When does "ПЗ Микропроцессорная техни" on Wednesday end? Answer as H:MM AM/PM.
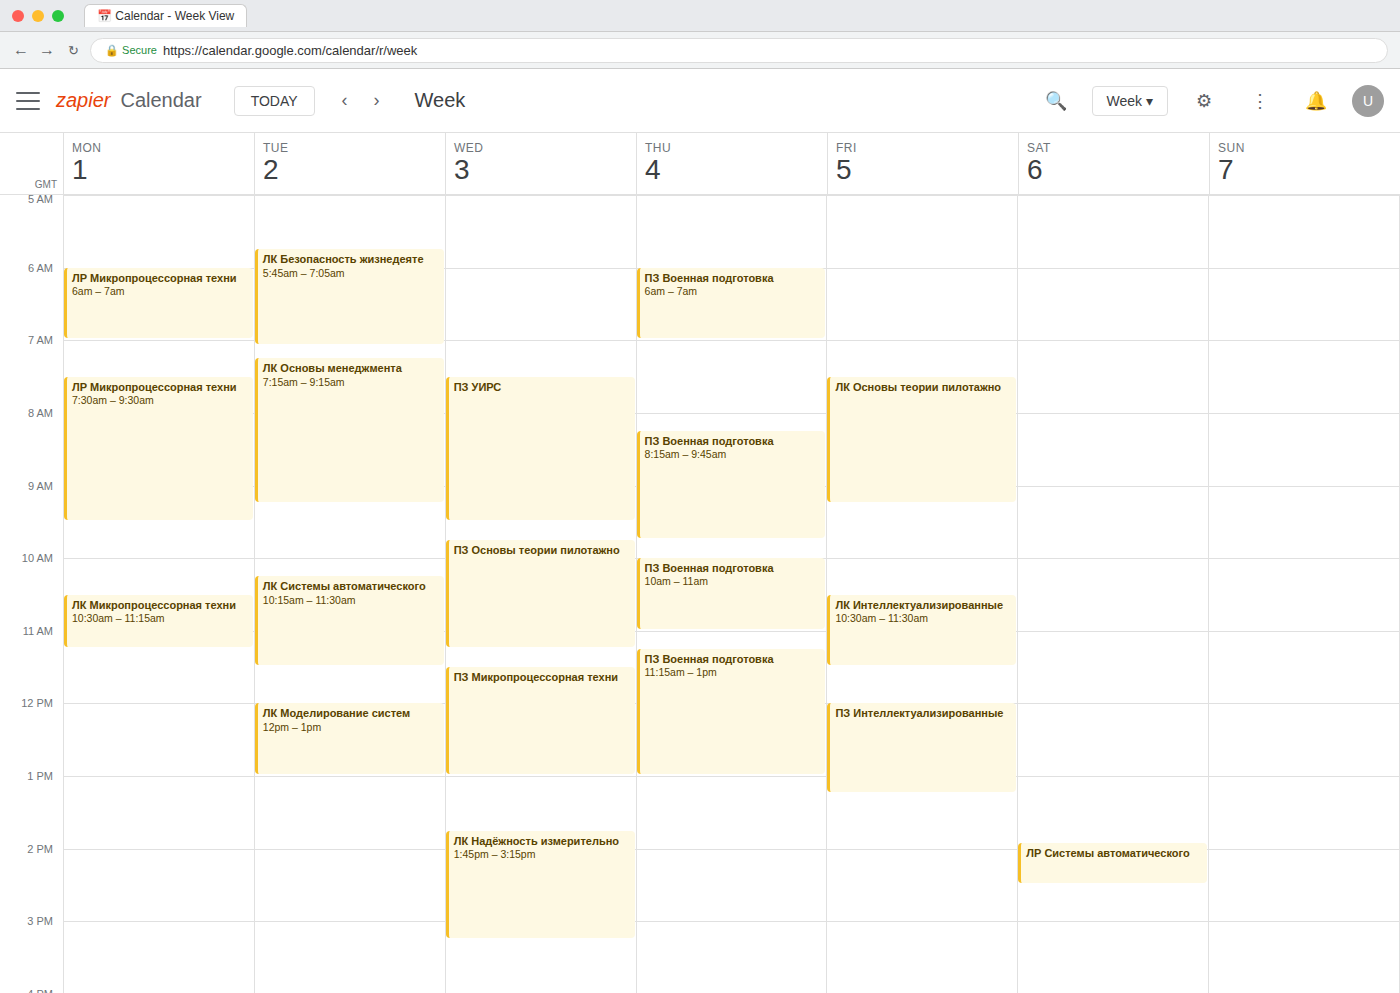
1:00 PM